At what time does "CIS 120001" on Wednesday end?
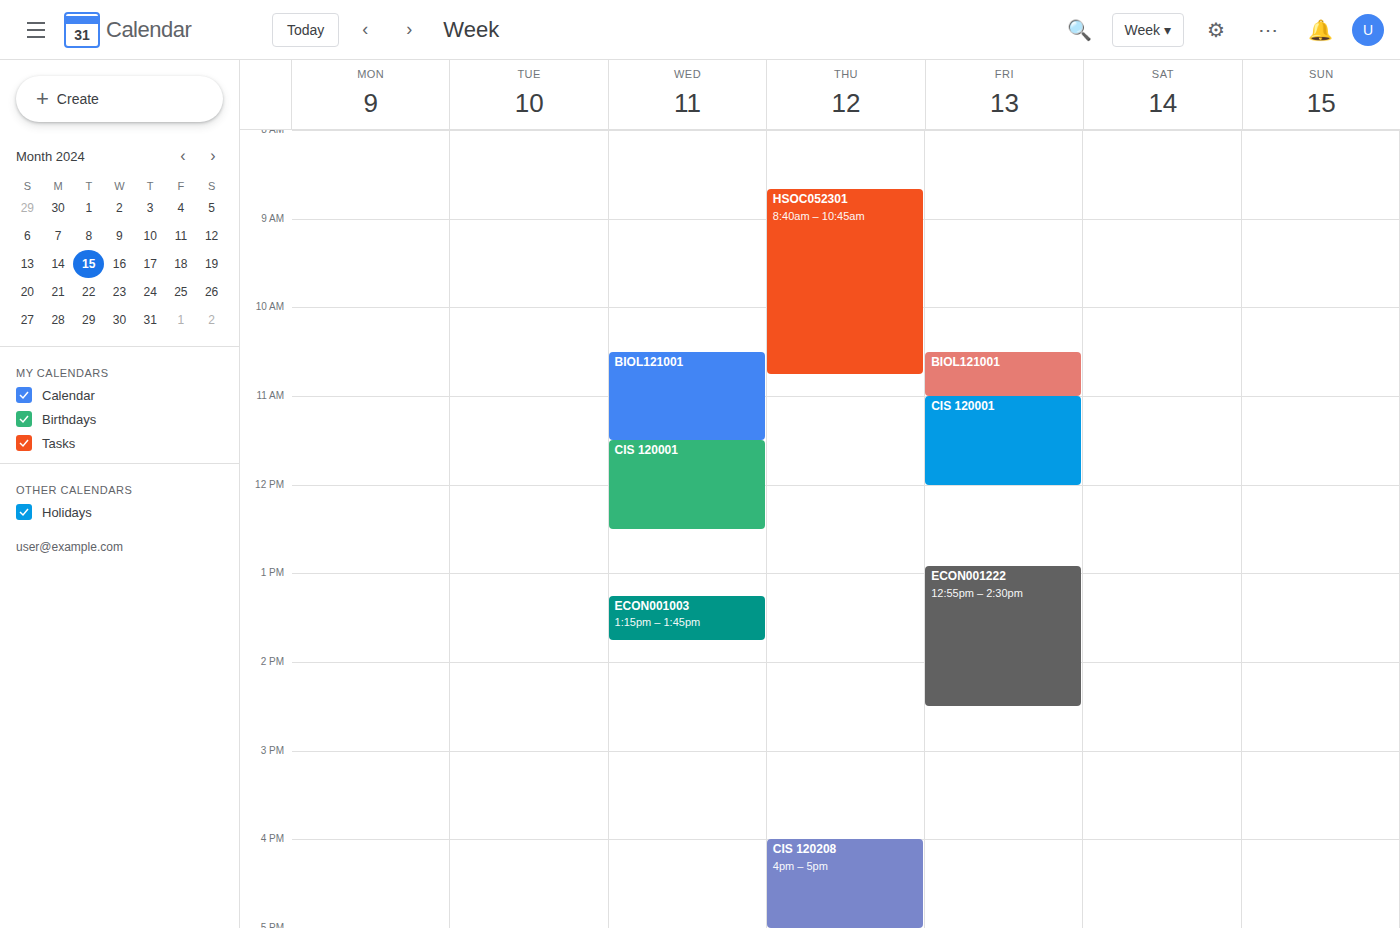
12:30